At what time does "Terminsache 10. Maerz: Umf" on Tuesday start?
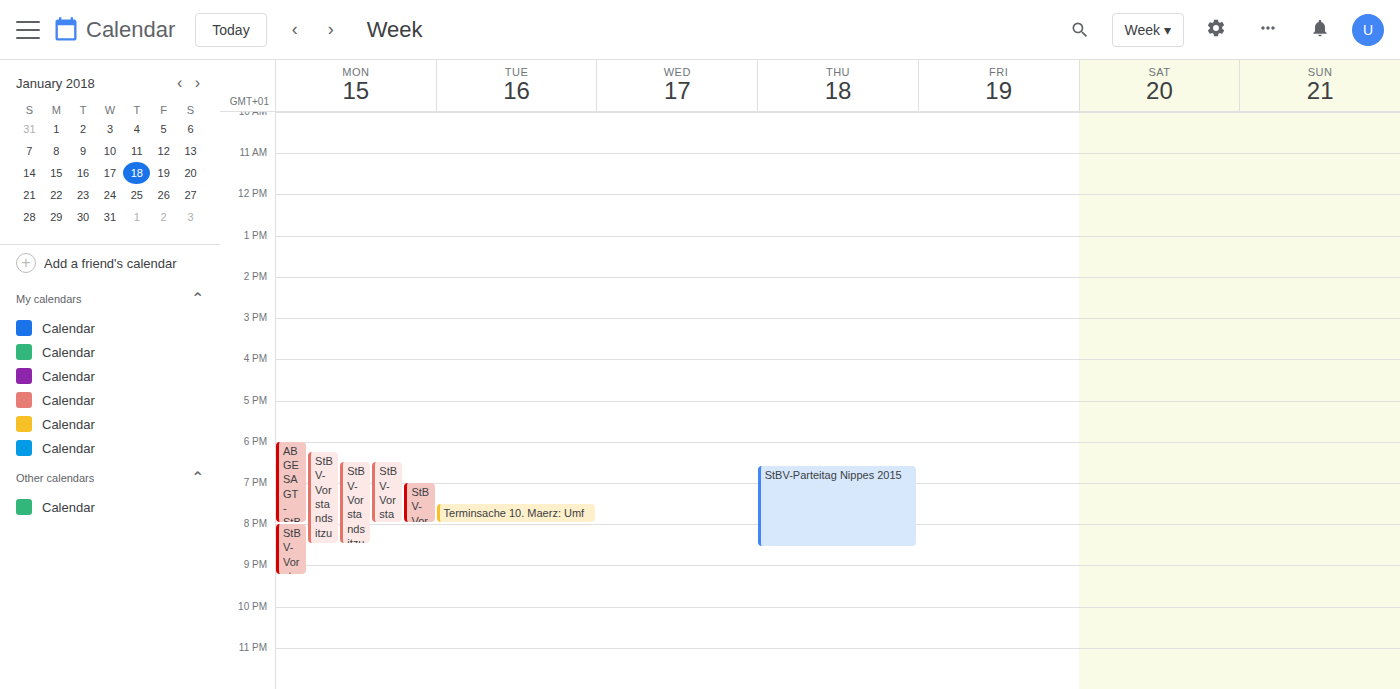
7:30 PM